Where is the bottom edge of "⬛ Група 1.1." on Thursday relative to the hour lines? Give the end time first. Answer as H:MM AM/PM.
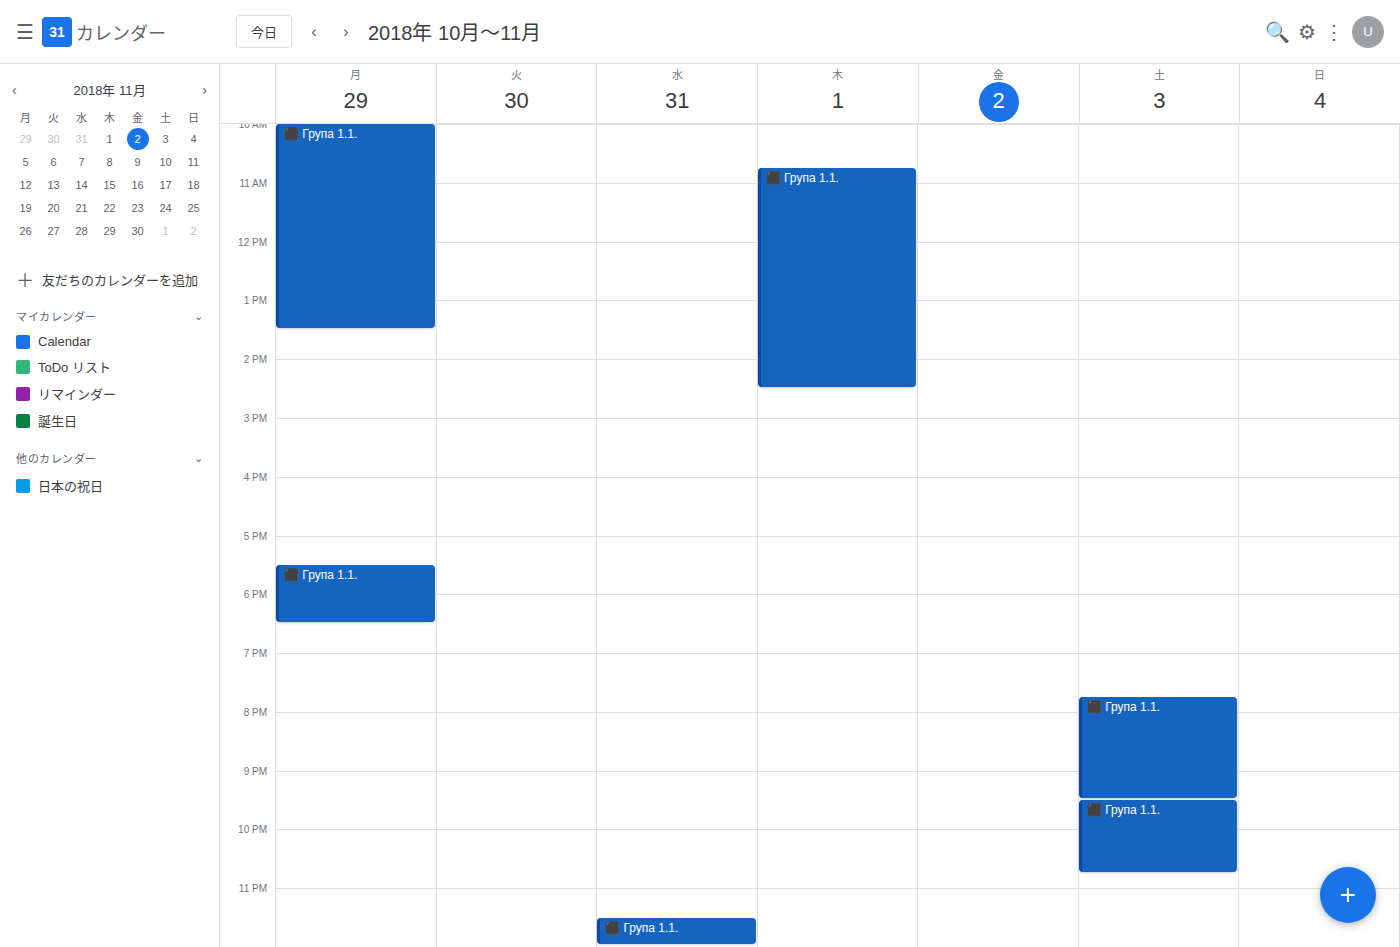
2:30 PM -- halfway between the 2 PM and 3 PM lines.